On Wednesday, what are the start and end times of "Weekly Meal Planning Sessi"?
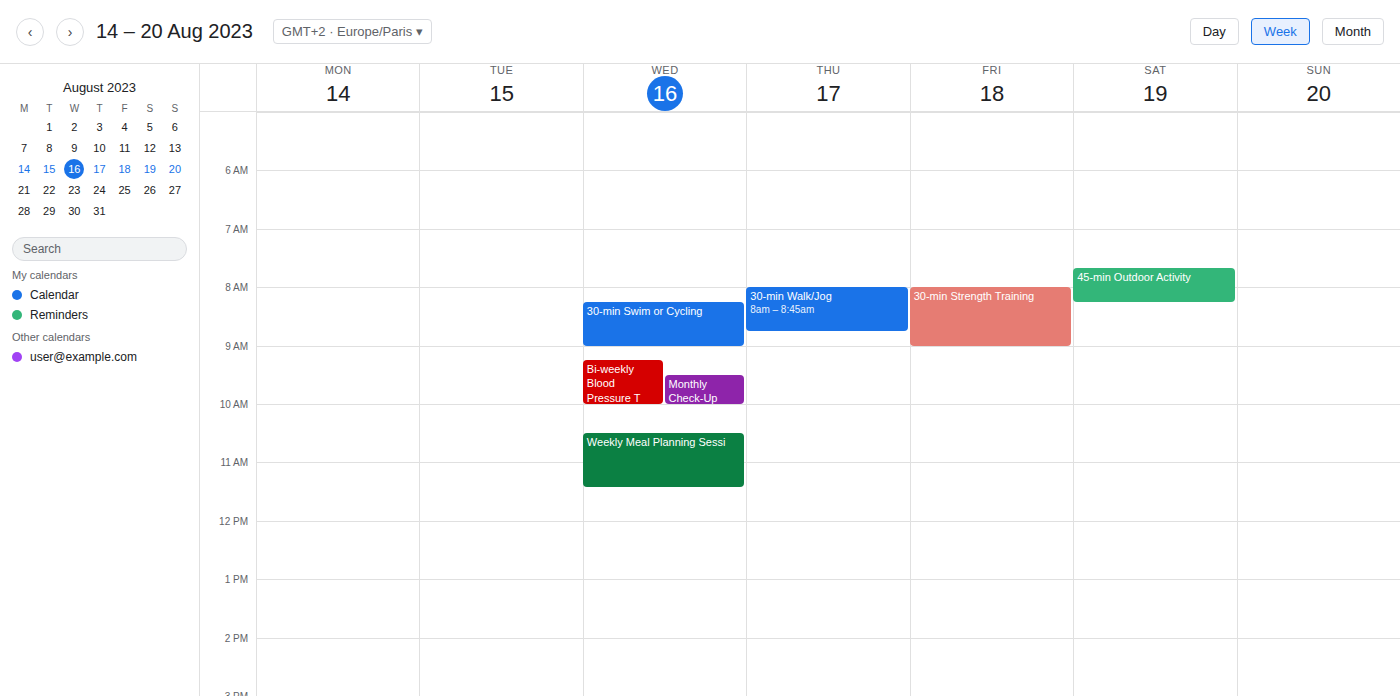
10:30 to 11:25